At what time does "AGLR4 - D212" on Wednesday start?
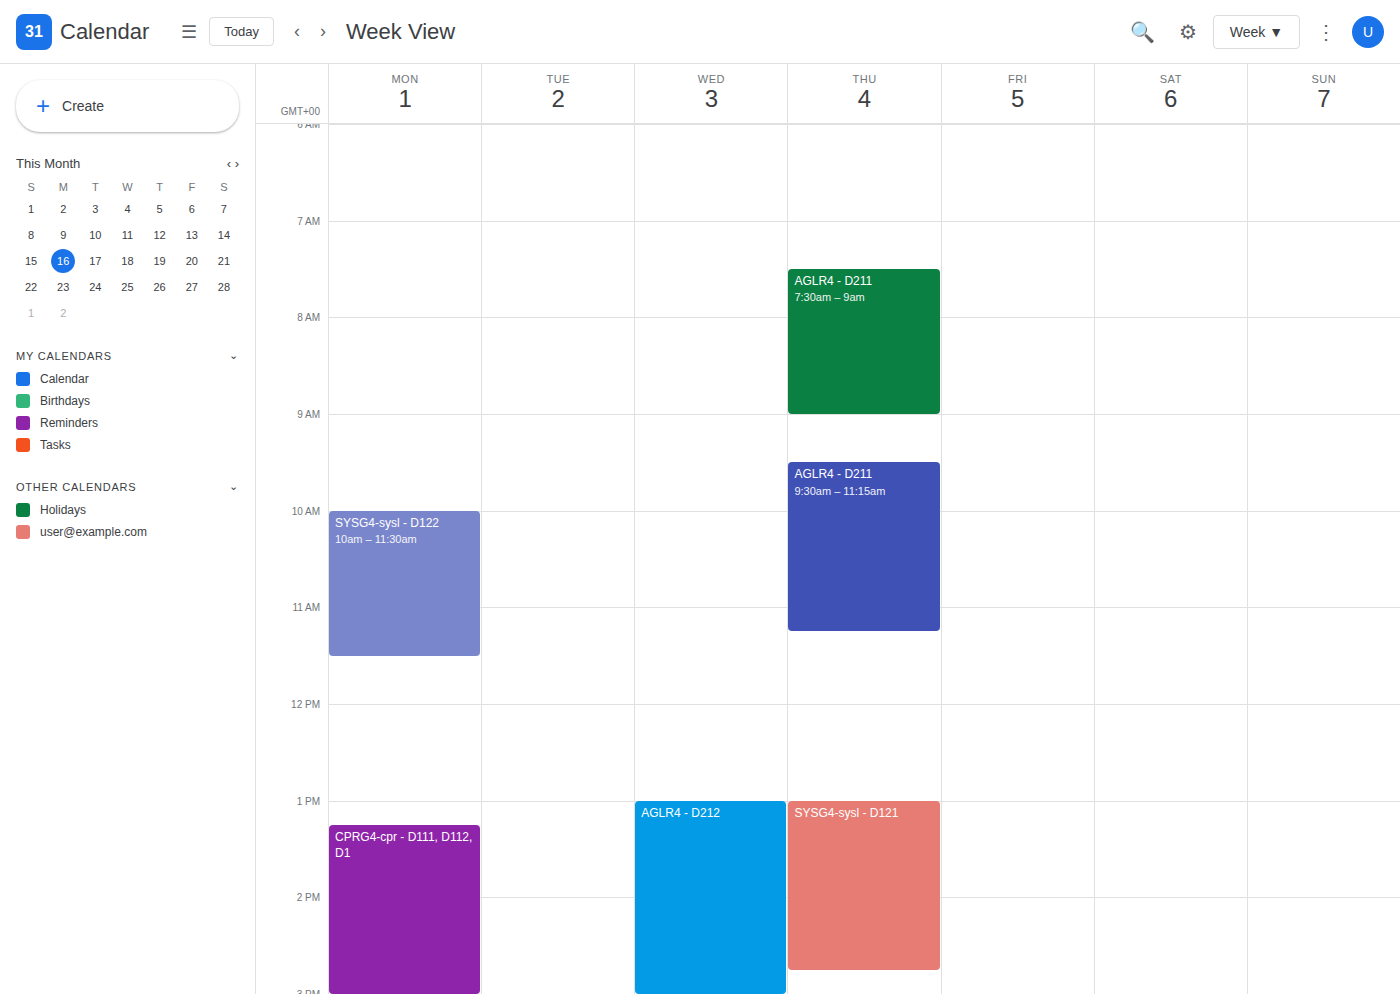
1:00 PM